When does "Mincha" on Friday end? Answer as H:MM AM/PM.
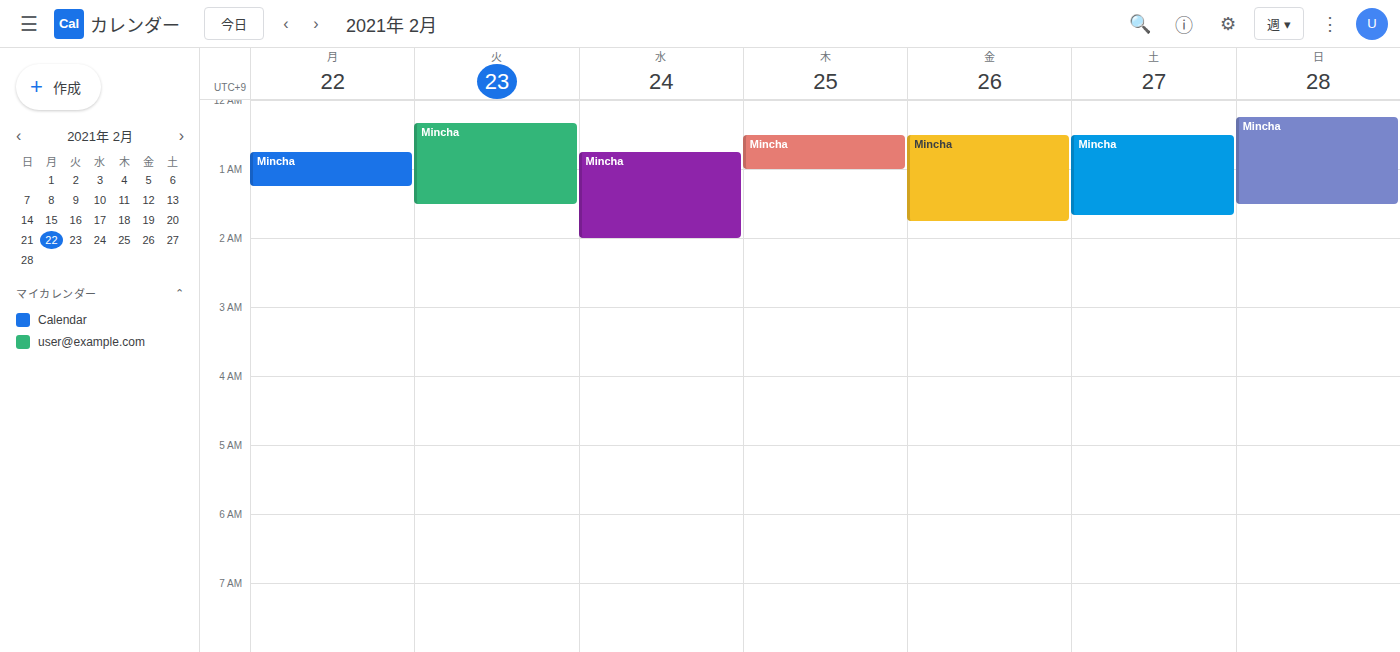
1:45 AM